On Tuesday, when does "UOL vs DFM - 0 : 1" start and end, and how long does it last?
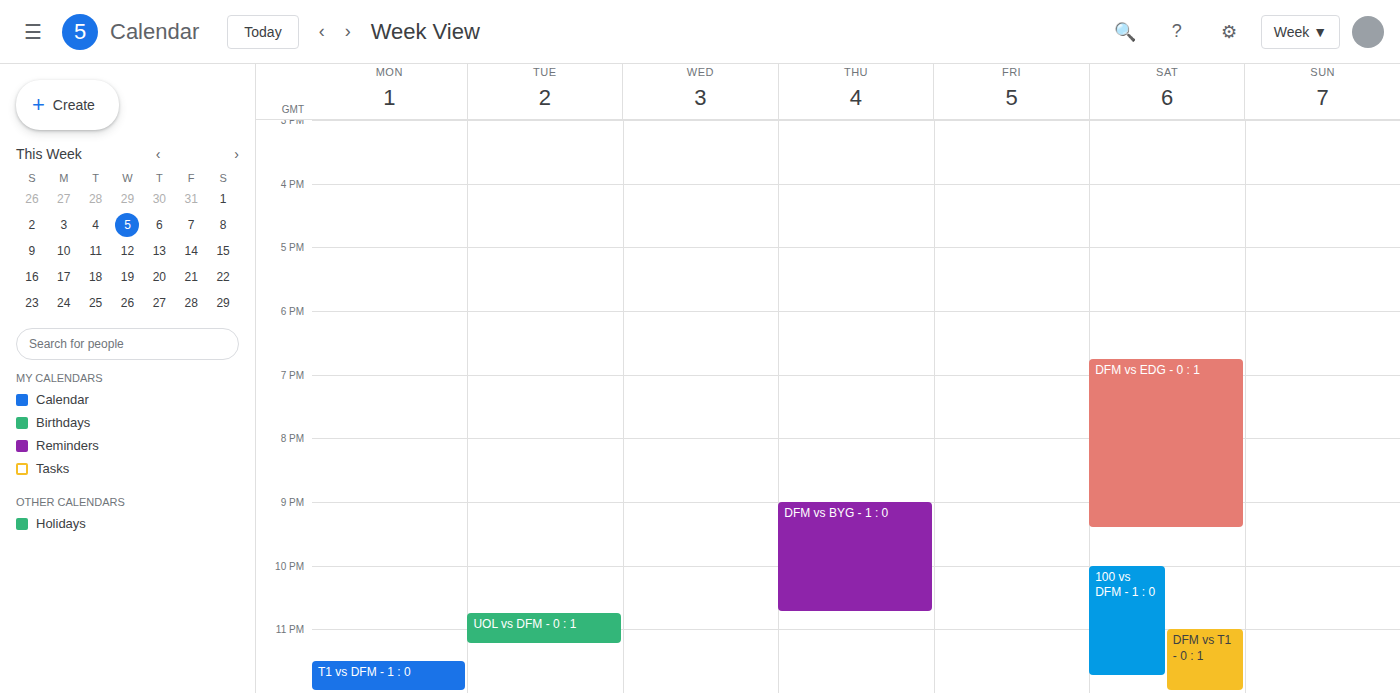
10:45 PM to 11:15 PM, 30 minutes